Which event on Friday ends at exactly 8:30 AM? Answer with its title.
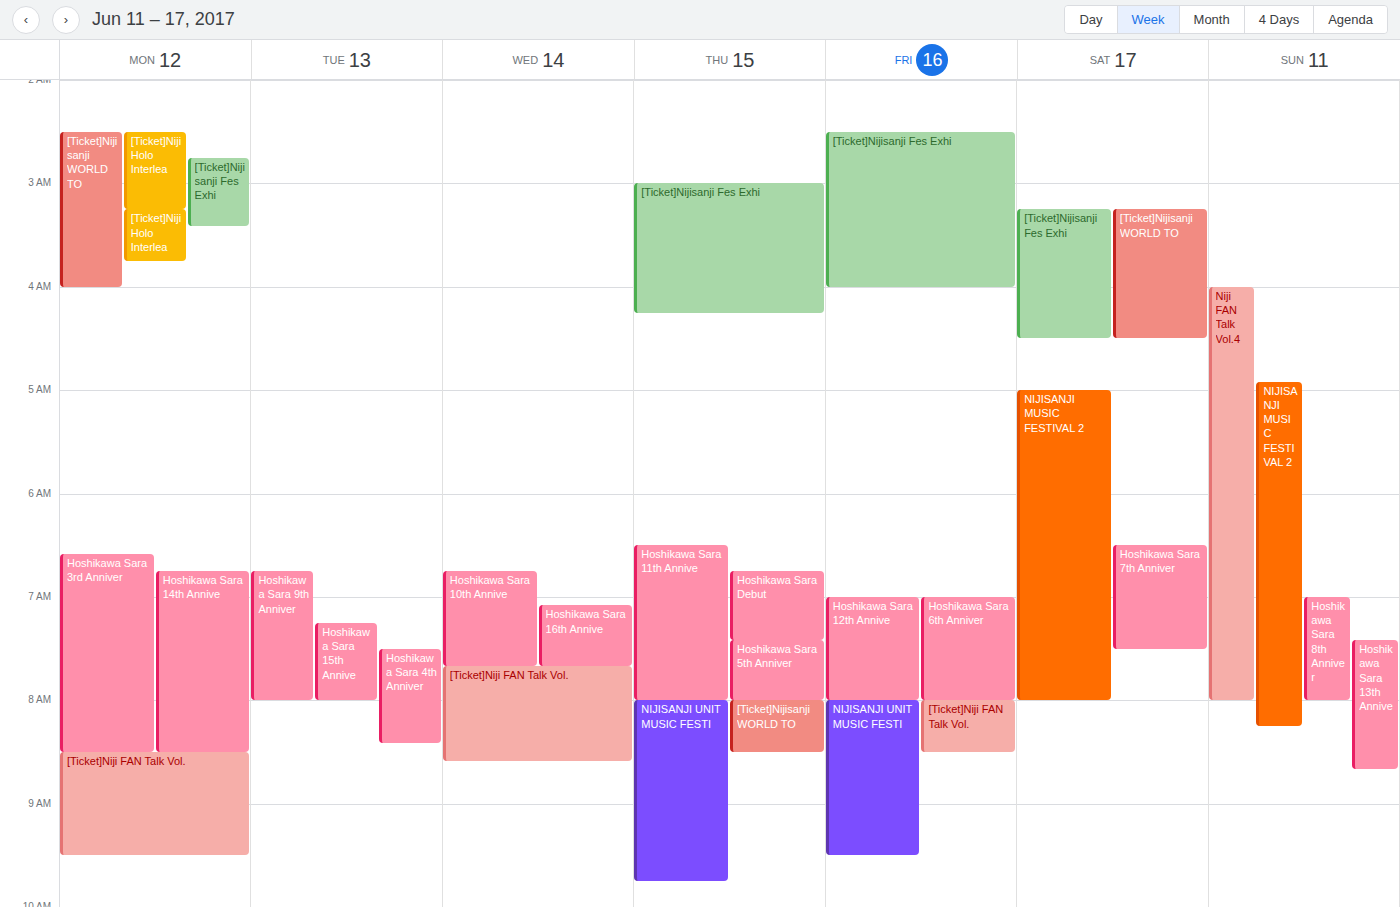
"[Ticket]Niji FAN Talk Vol."